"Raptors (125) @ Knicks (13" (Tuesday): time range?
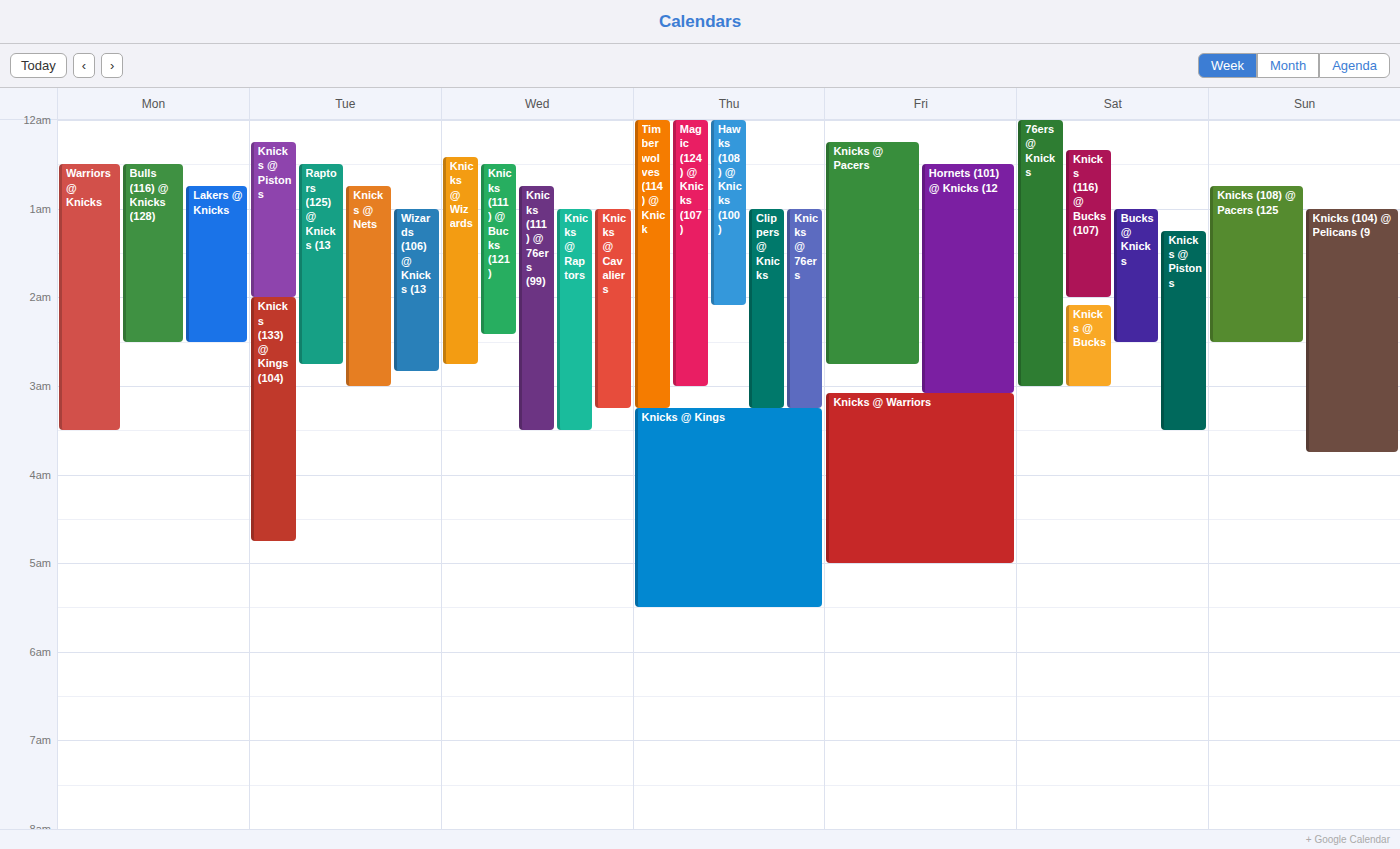
00:30 to 02:45